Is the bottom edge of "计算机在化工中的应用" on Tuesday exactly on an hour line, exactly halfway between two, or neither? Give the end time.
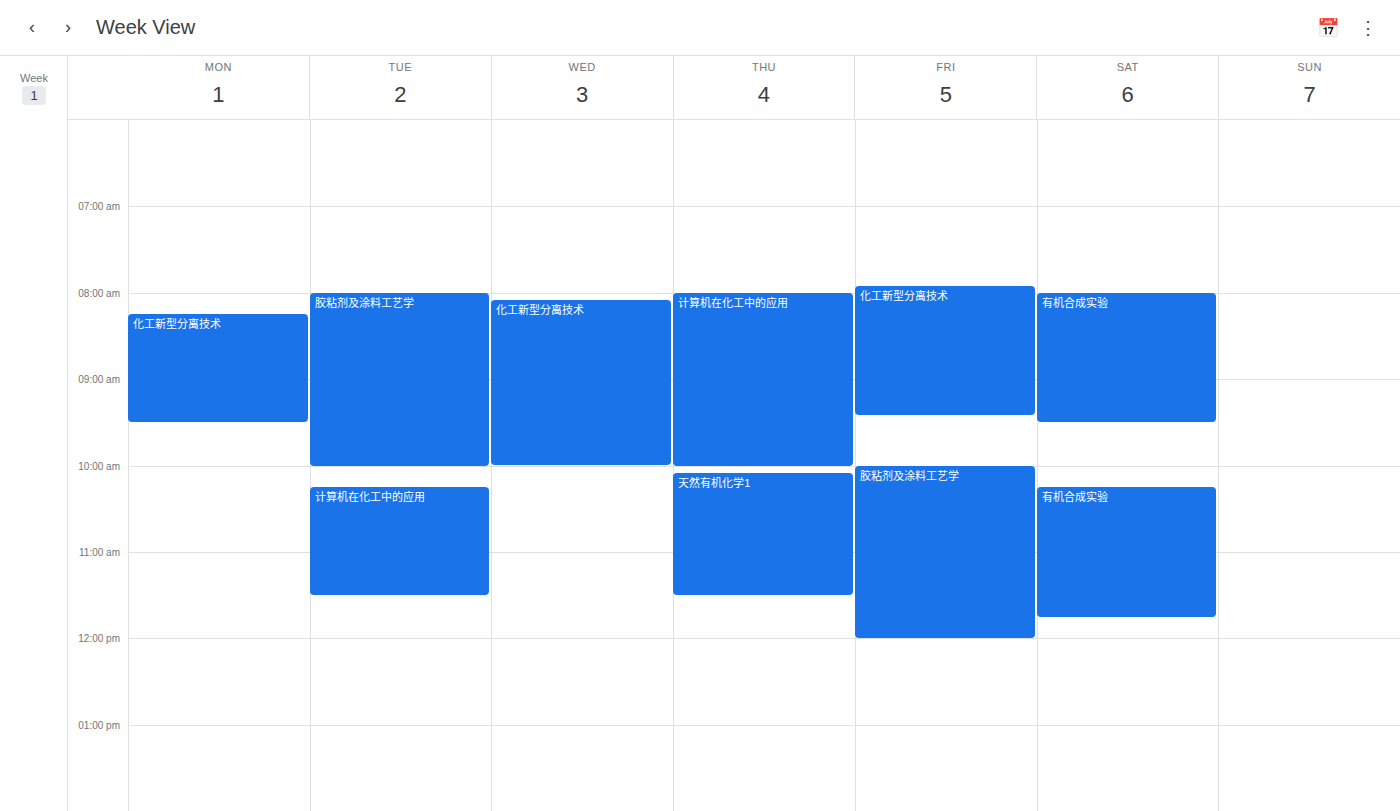
11:30 AM -- halfway between the 11 AM and 12 PM lines.